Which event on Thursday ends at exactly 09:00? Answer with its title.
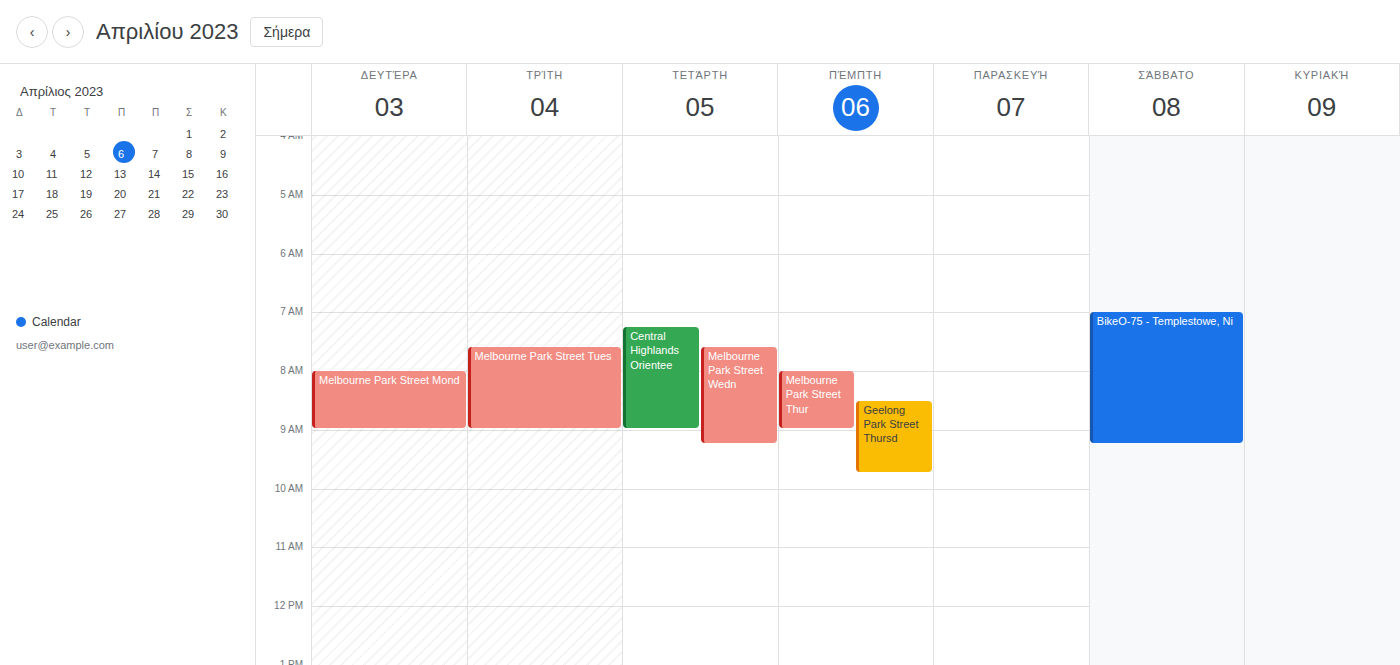
"Melbourne Park Street Thur"